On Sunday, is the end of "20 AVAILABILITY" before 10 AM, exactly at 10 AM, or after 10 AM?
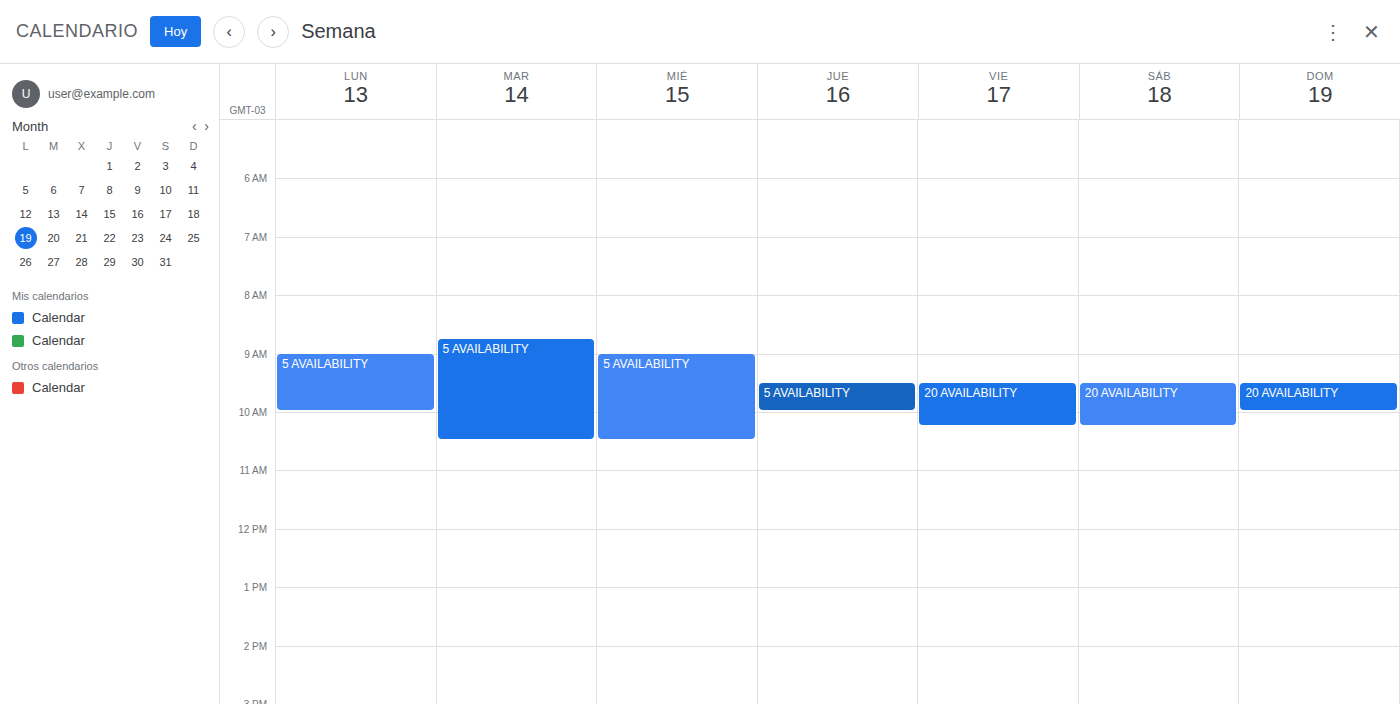
10:00 AM -- exactly at 10 AM, on the 10 AM line.